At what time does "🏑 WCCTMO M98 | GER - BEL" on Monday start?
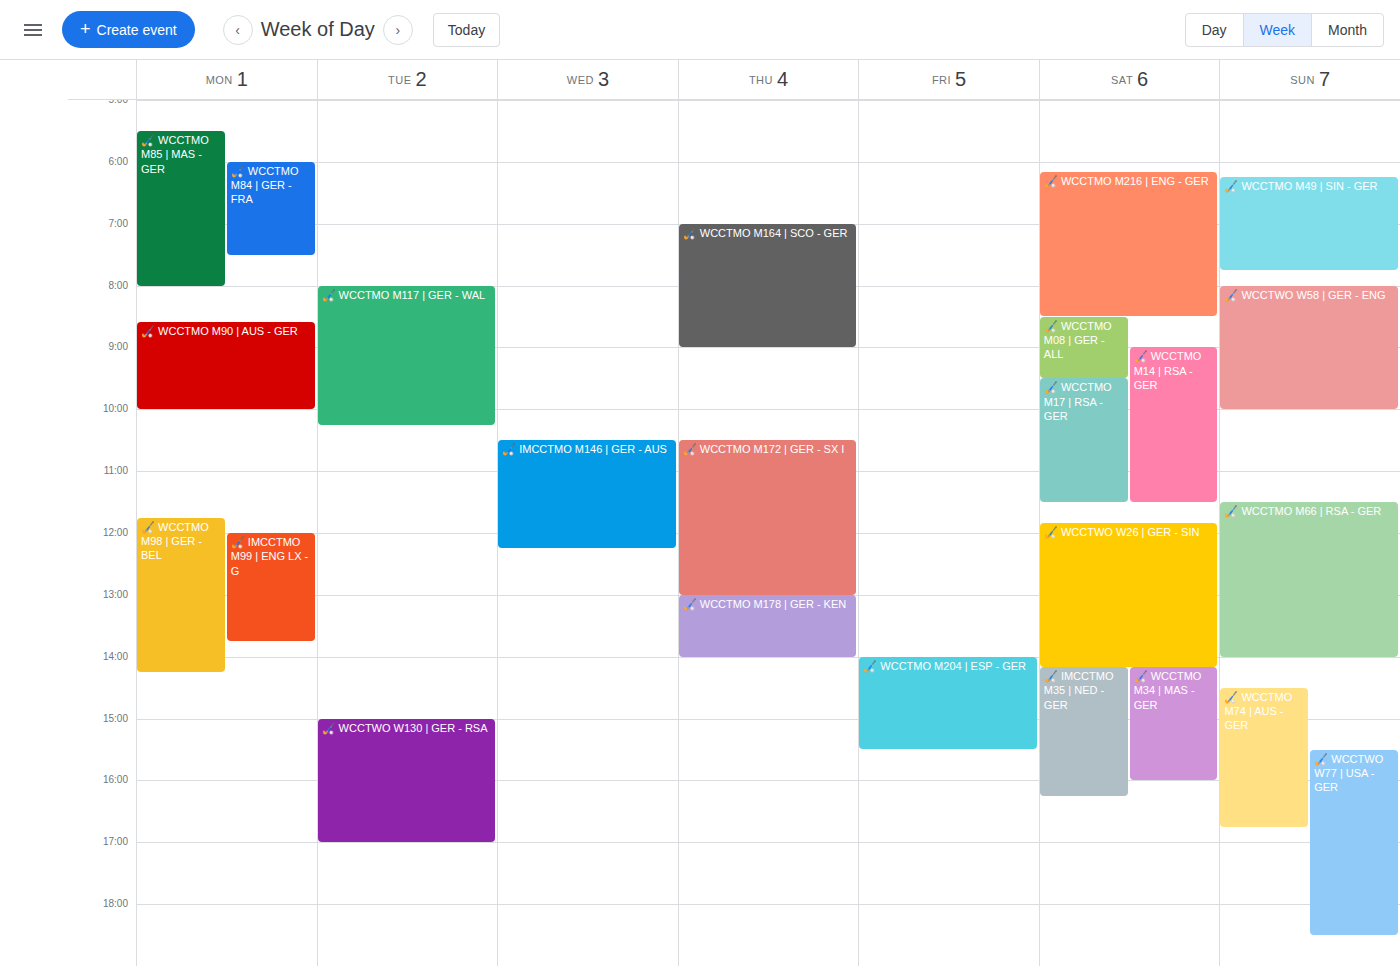
11:45 AM